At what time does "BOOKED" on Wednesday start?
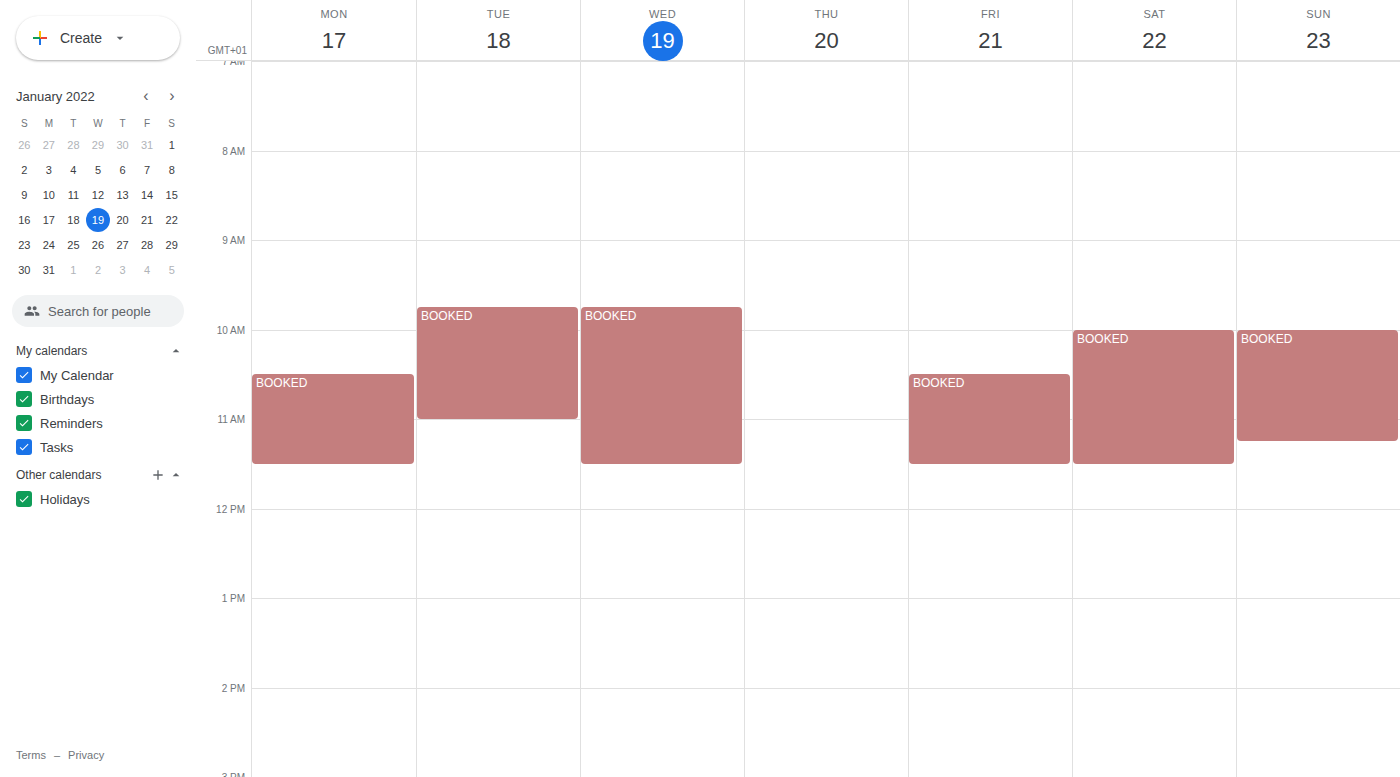
9:45 AM